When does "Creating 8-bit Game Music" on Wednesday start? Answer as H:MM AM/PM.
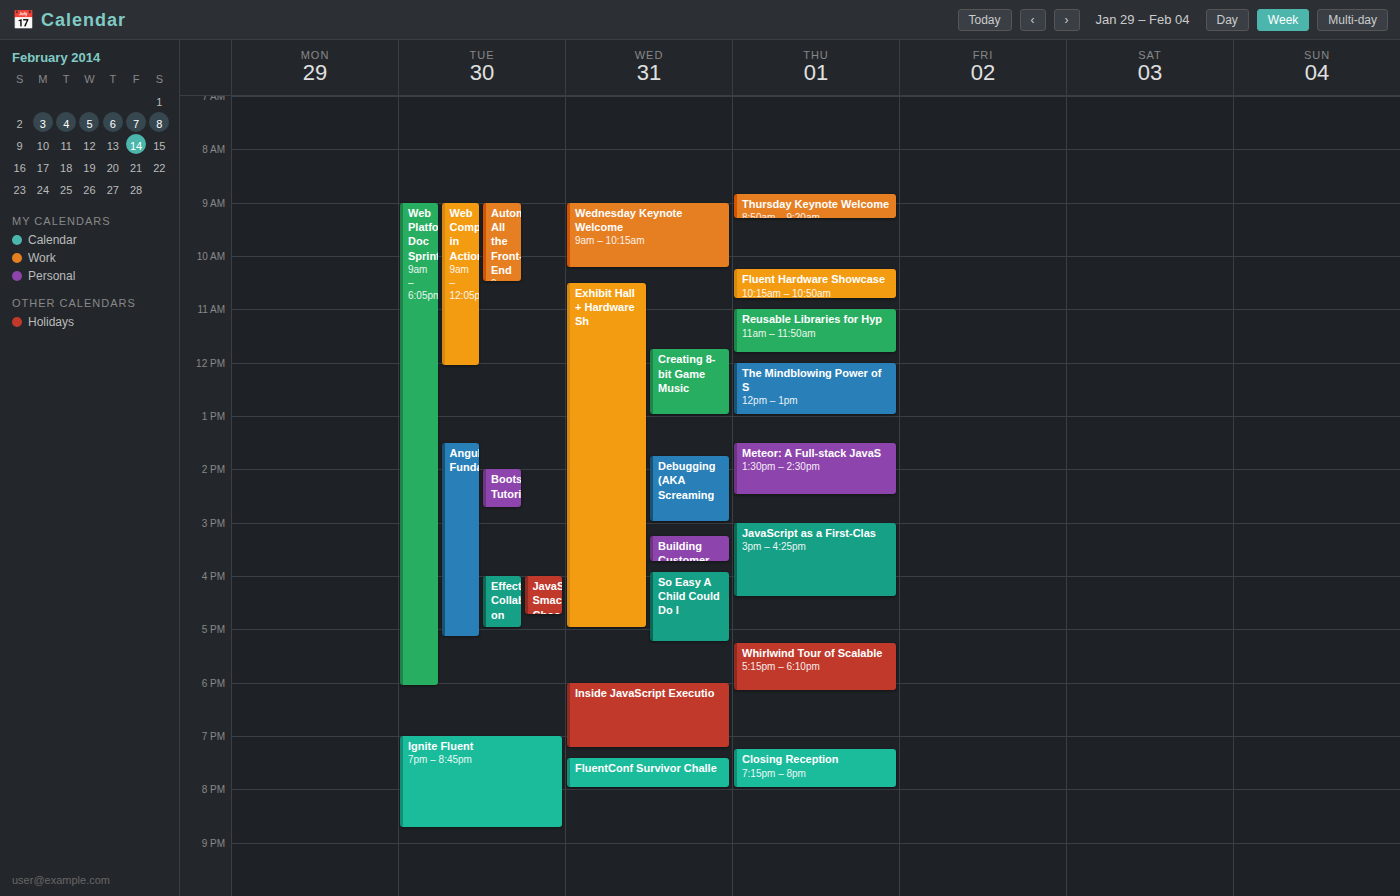
11:45 AM